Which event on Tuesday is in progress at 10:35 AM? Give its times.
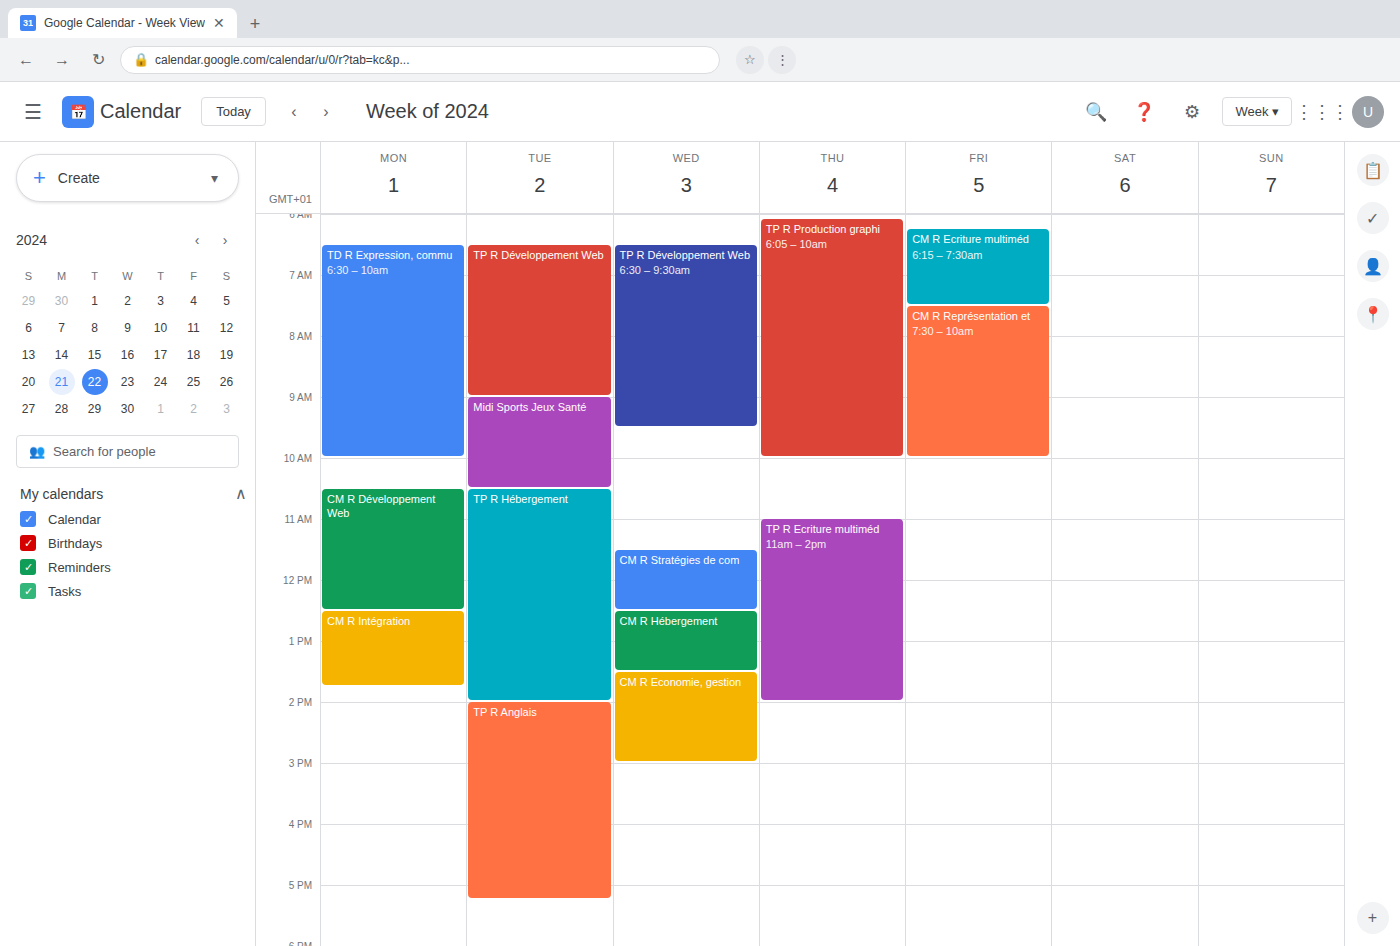
"TP R Hébergement", 10:30 AM to 2:00 PM